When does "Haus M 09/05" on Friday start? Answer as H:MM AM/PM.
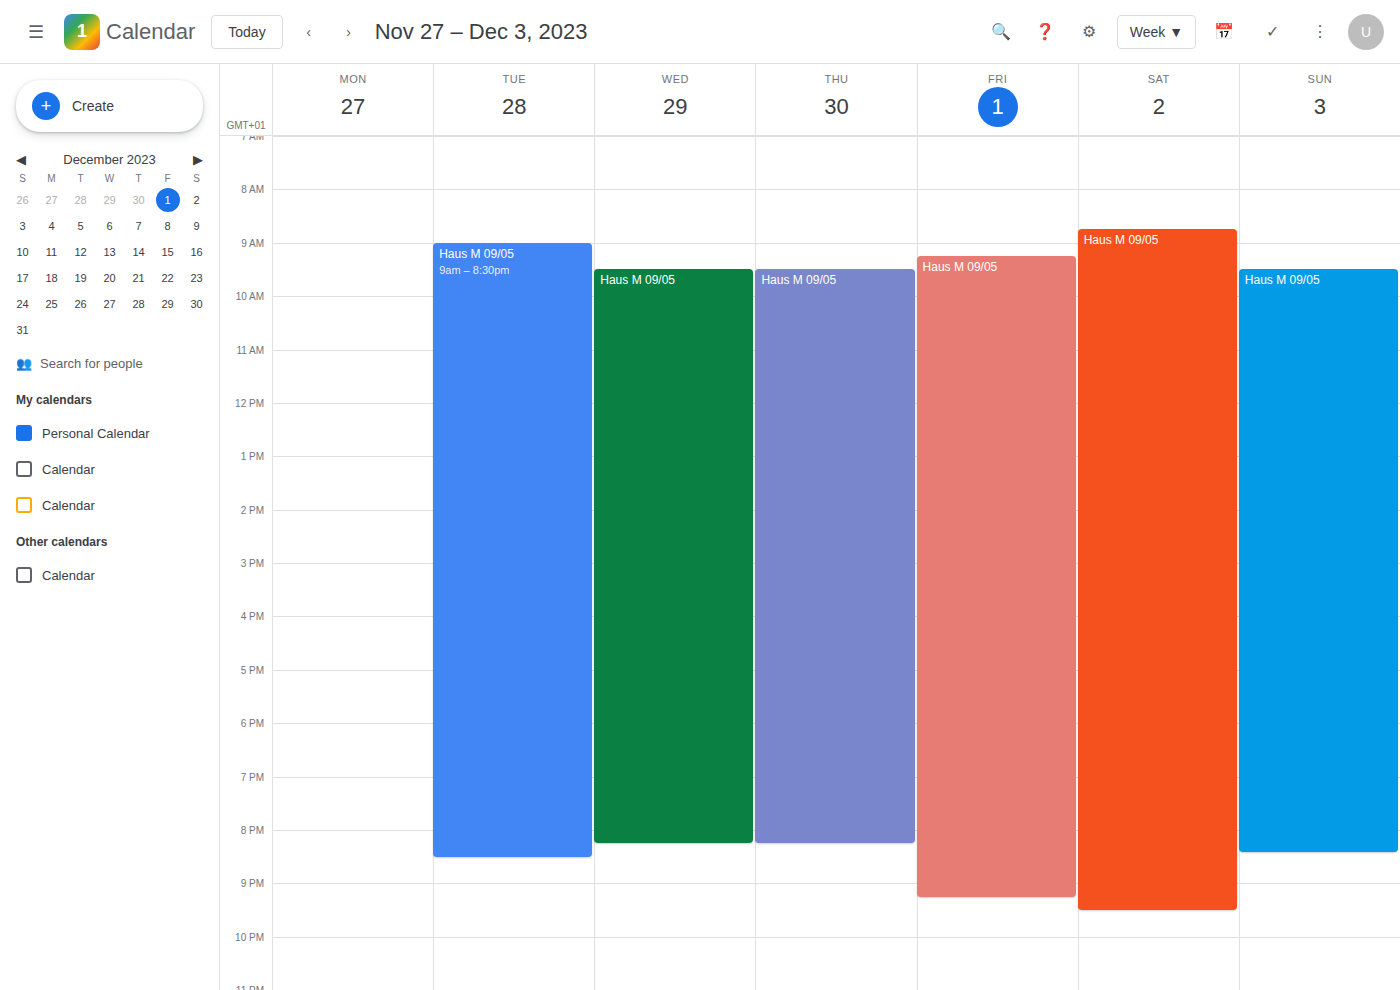
9:15 AM